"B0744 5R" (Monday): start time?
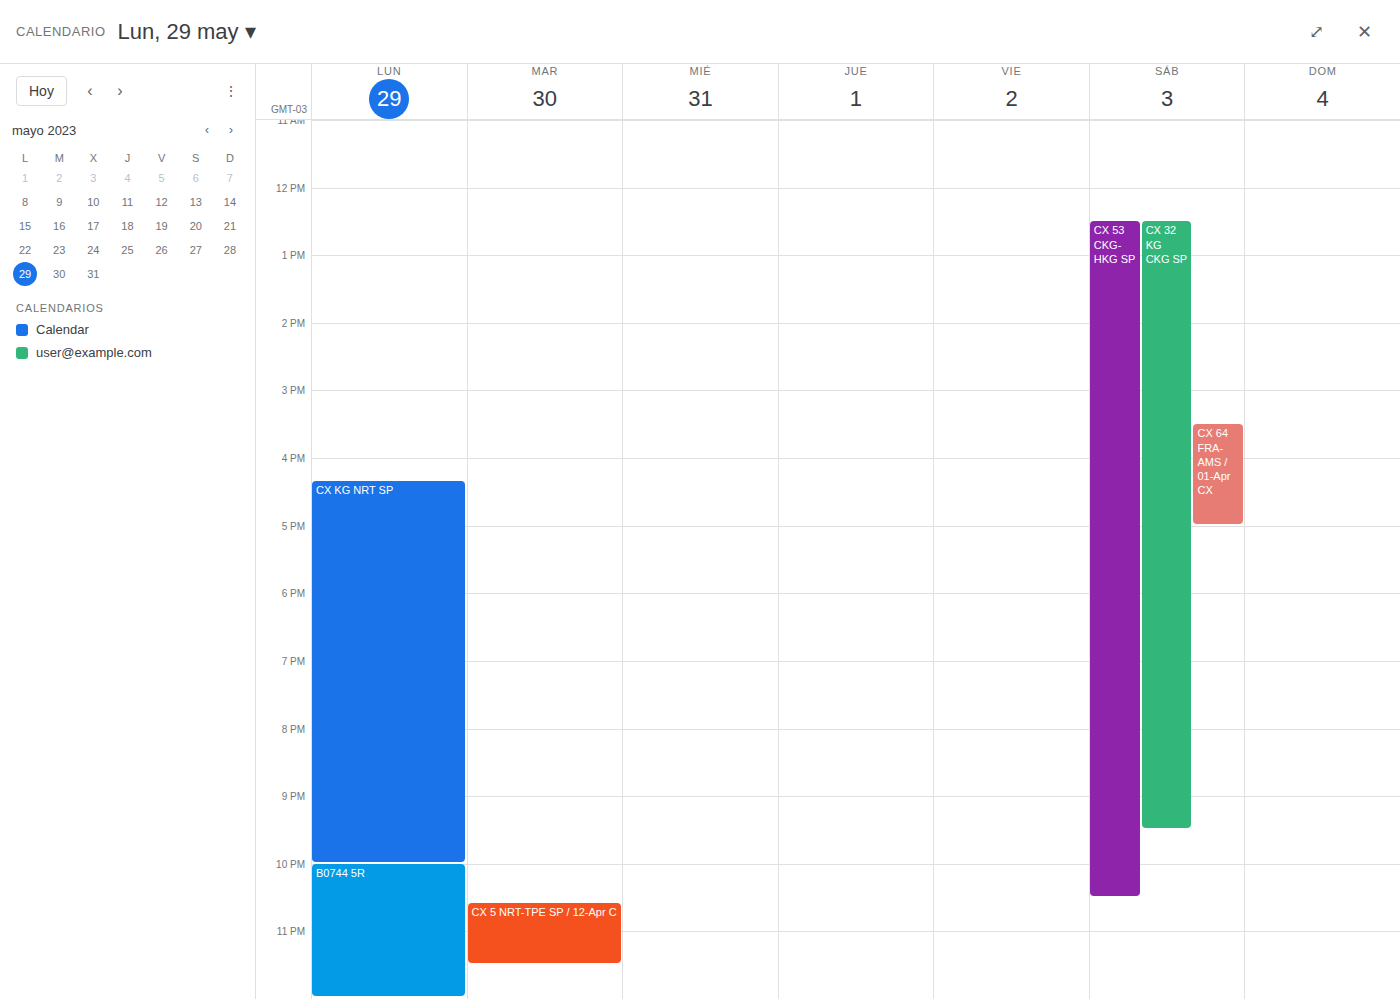
10:00 PM